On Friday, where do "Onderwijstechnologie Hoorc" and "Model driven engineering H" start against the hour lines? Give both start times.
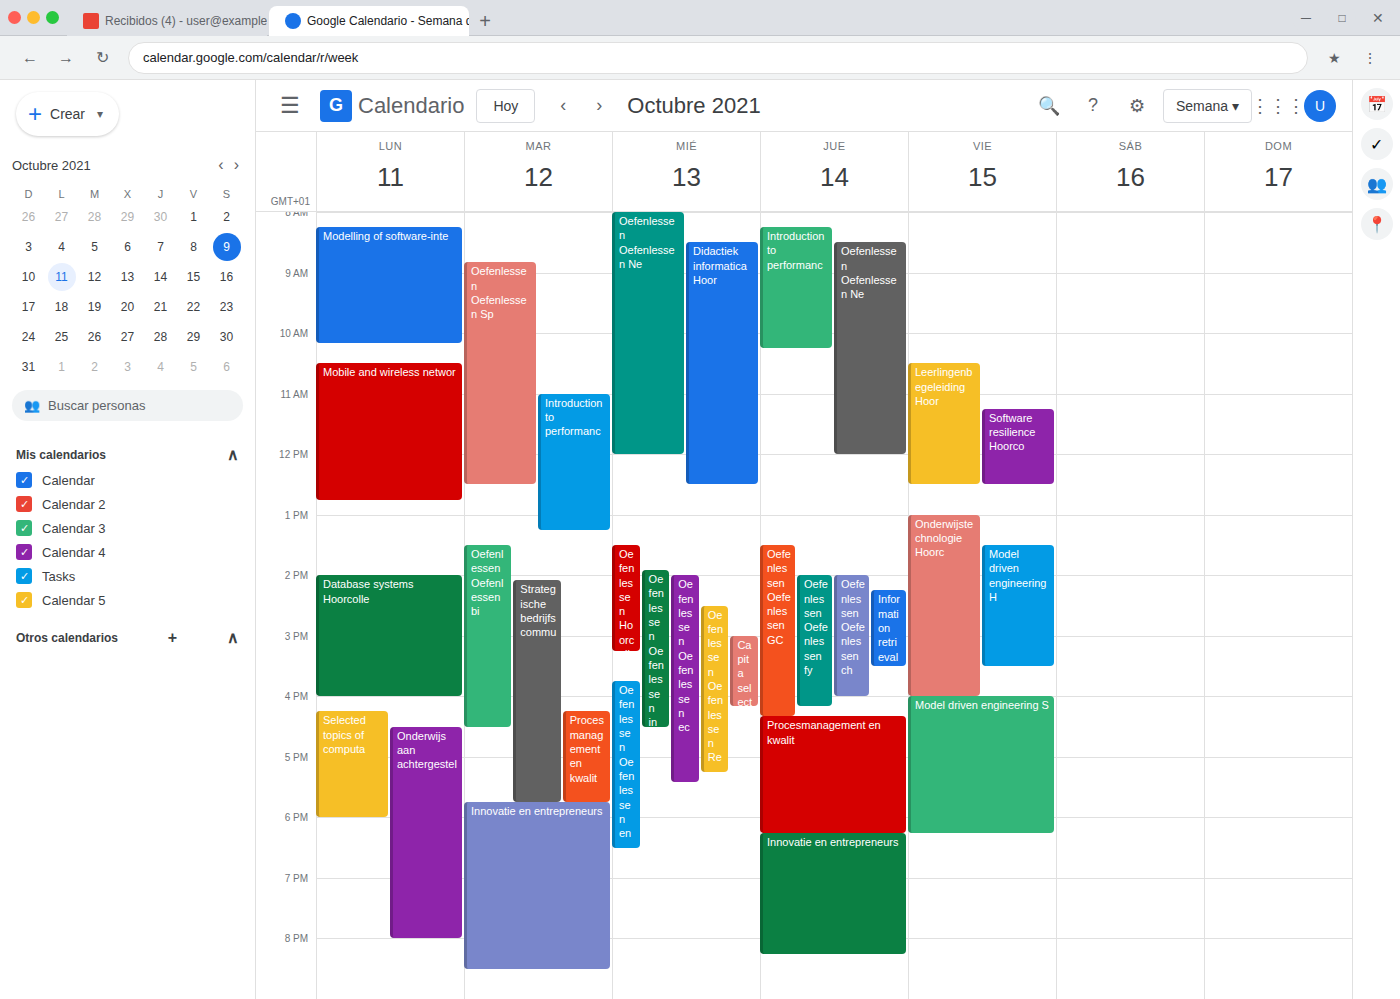
"Onderwijstechnologie Hoorc": 1:00 PM, exactly on the 1 PM line. "Model driven engineering H": 1:30 PM, halfway between the 1 PM and 2 PM lines.